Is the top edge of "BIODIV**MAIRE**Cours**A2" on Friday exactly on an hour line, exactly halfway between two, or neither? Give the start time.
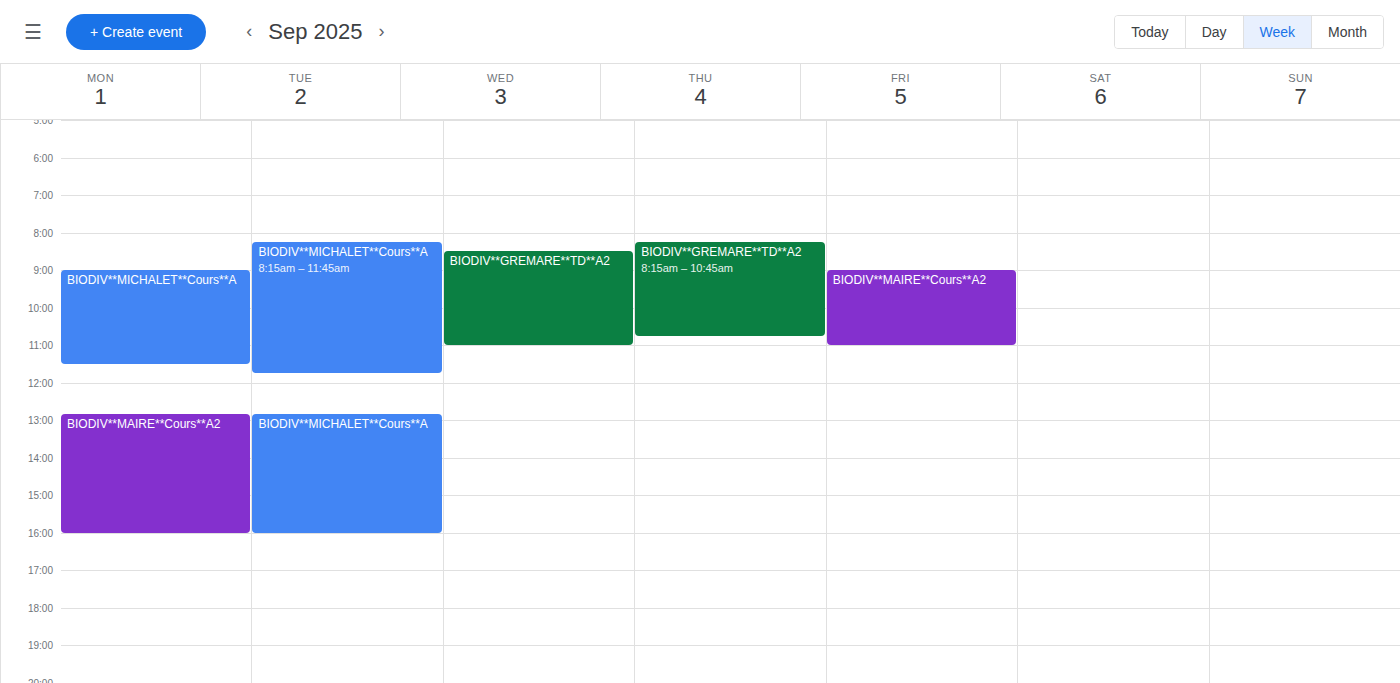
09:00 -- exactly on the 09:00 line.